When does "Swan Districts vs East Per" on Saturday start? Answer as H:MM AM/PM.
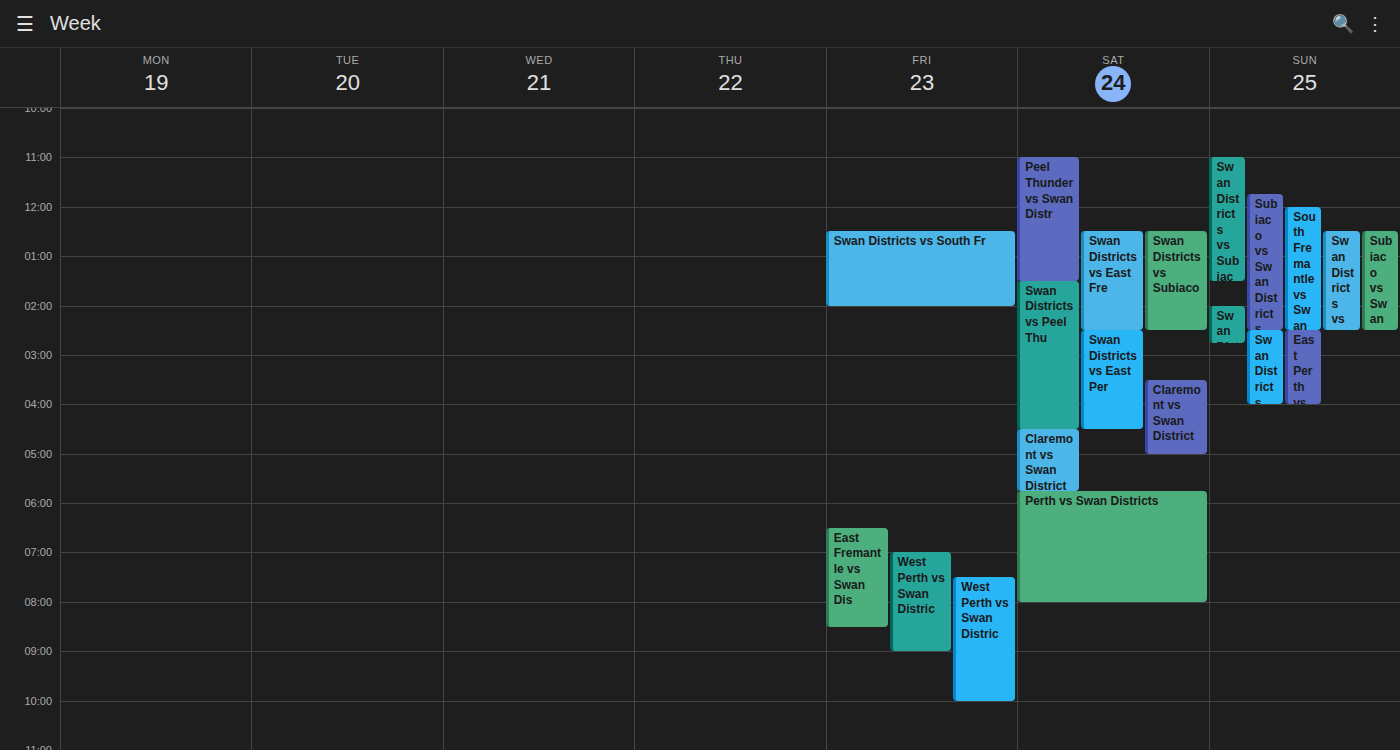
2:30 PM